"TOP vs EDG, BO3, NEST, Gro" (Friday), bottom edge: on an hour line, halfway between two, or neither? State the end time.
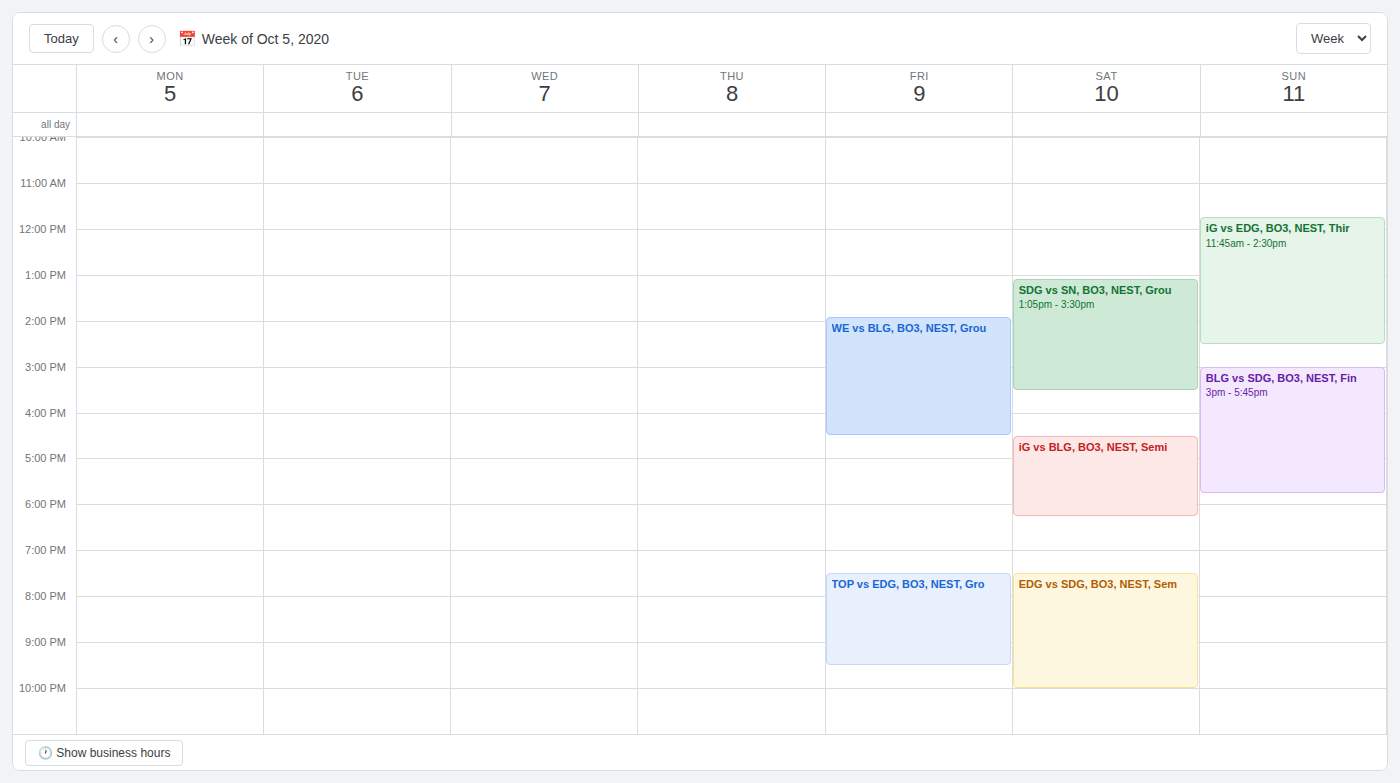
9:30 PM -- halfway between the 9 PM and 10 PM lines.